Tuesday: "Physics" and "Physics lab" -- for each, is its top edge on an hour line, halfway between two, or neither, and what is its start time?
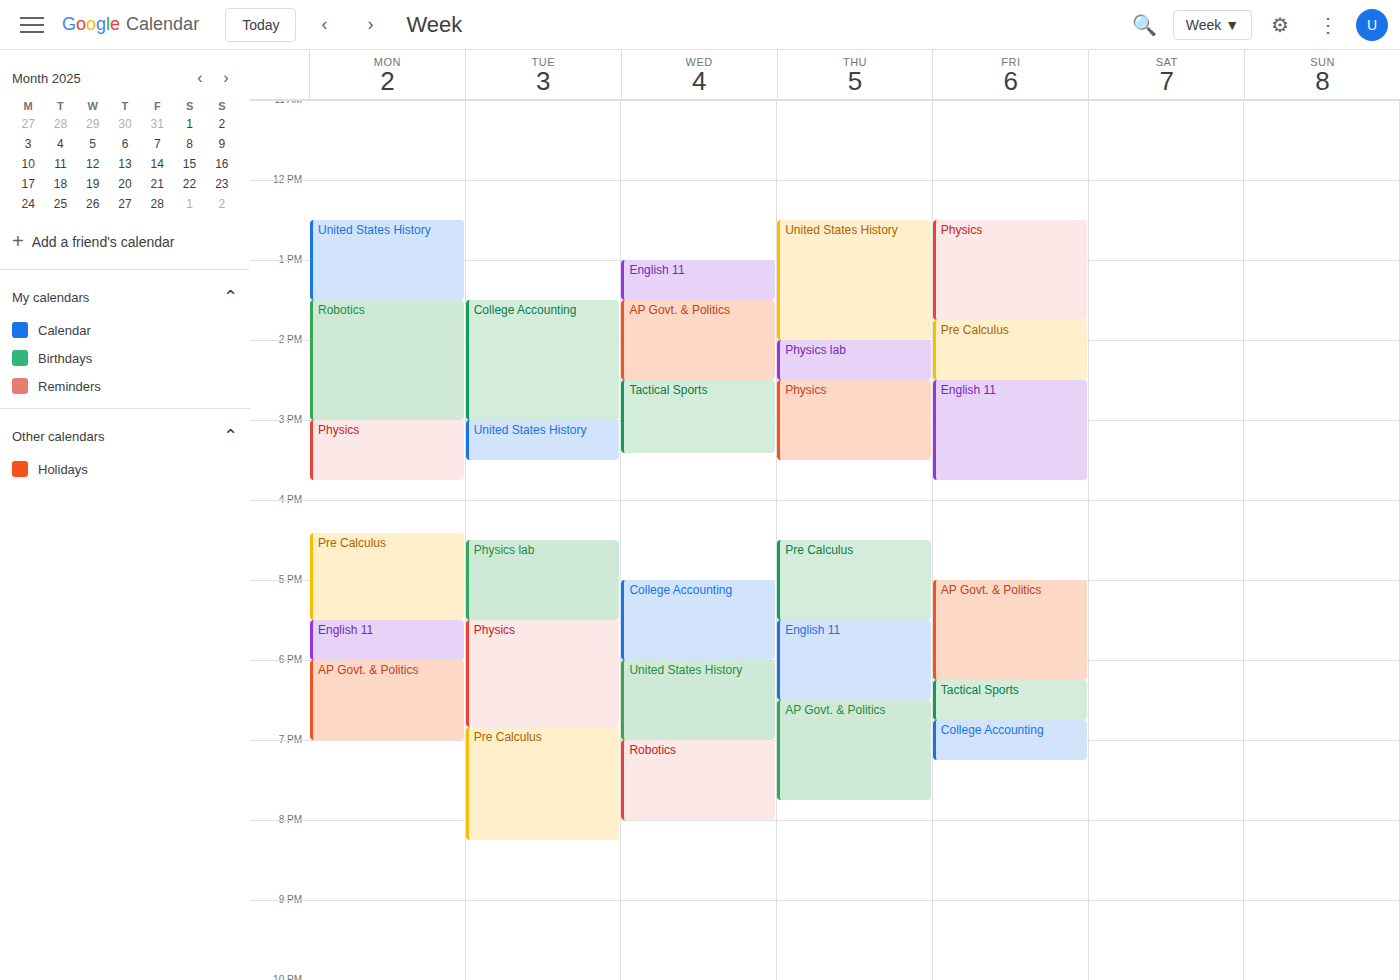
"Physics": 5:30 PM, halfway between the 5 PM and 6 PM lines. "Physics lab": 4:30 PM, halfway between the 4 PM and 5 PM lines.